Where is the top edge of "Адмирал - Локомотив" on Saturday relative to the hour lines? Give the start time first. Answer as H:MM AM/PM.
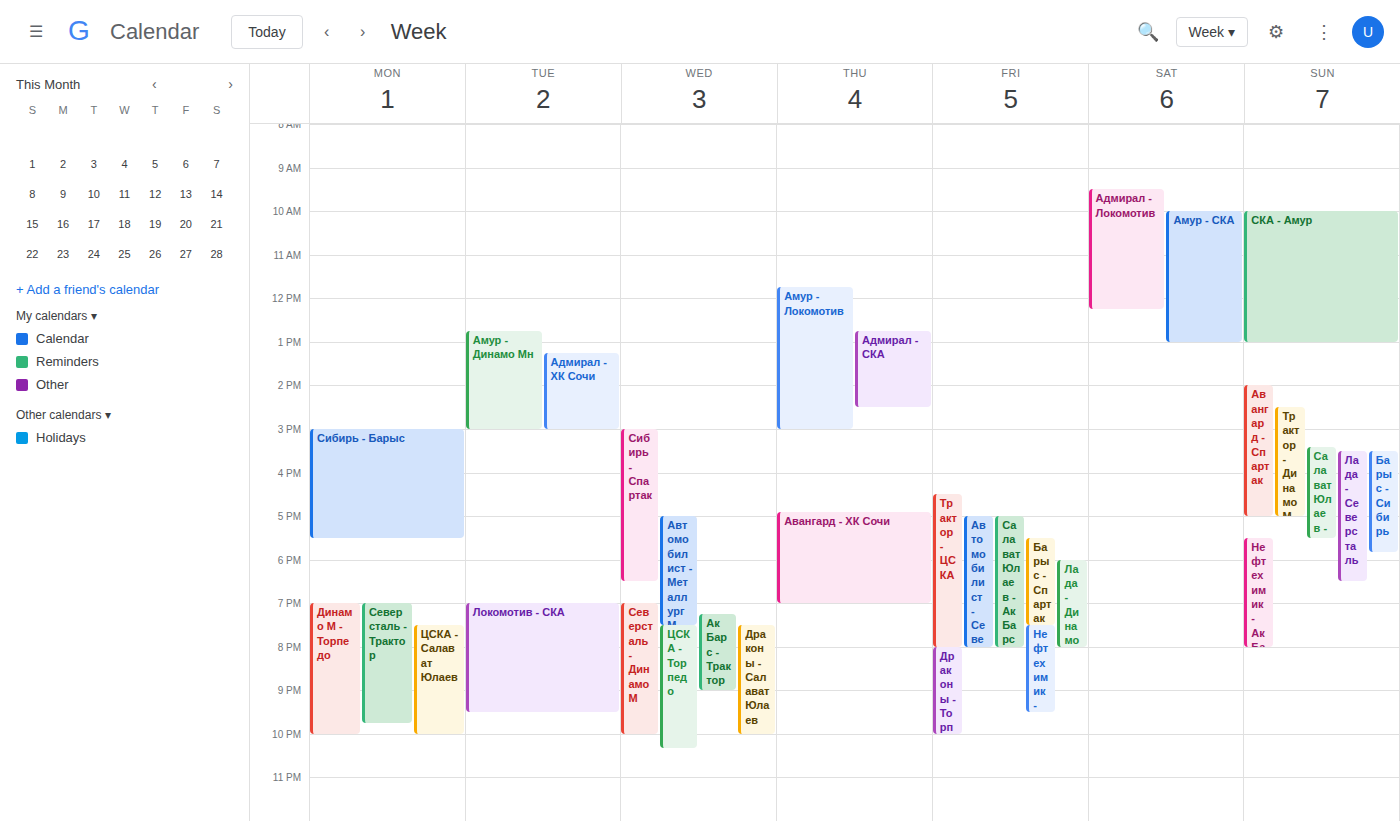
9:30 AM -- halfway between the 9 AM and 10 AM lines.